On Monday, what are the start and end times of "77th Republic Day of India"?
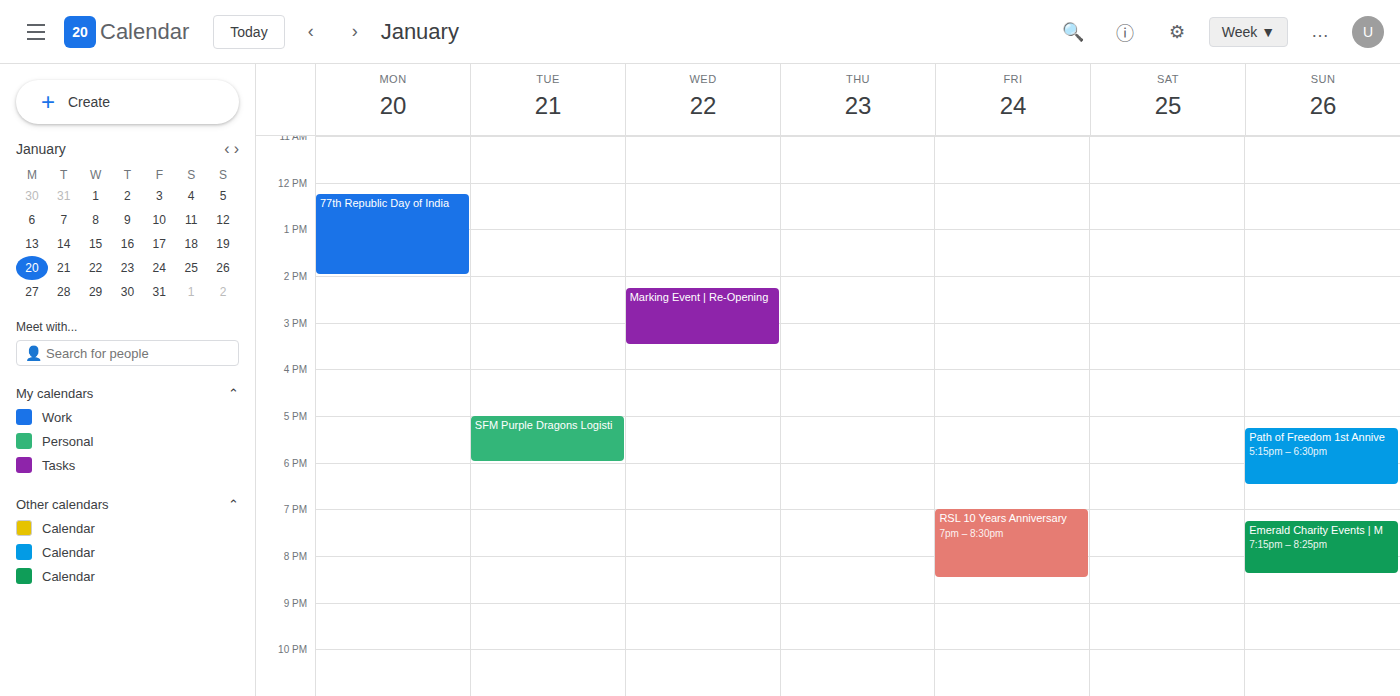
12:15 PM to 2:00 PM